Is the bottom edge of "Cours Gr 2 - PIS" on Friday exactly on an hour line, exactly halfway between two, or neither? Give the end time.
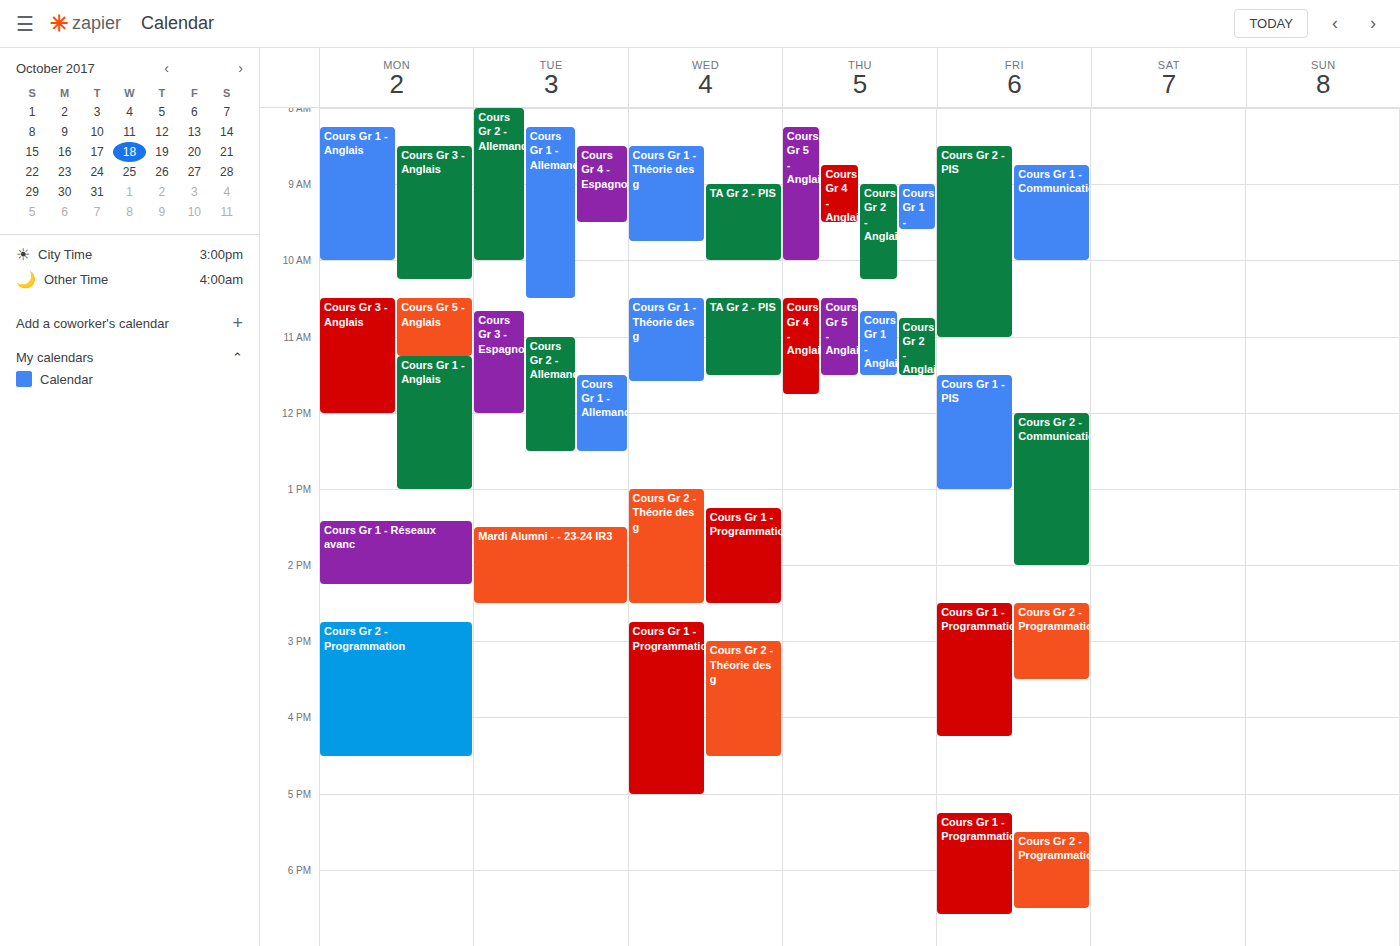
11:00 -- exactly on the 11:00 line.